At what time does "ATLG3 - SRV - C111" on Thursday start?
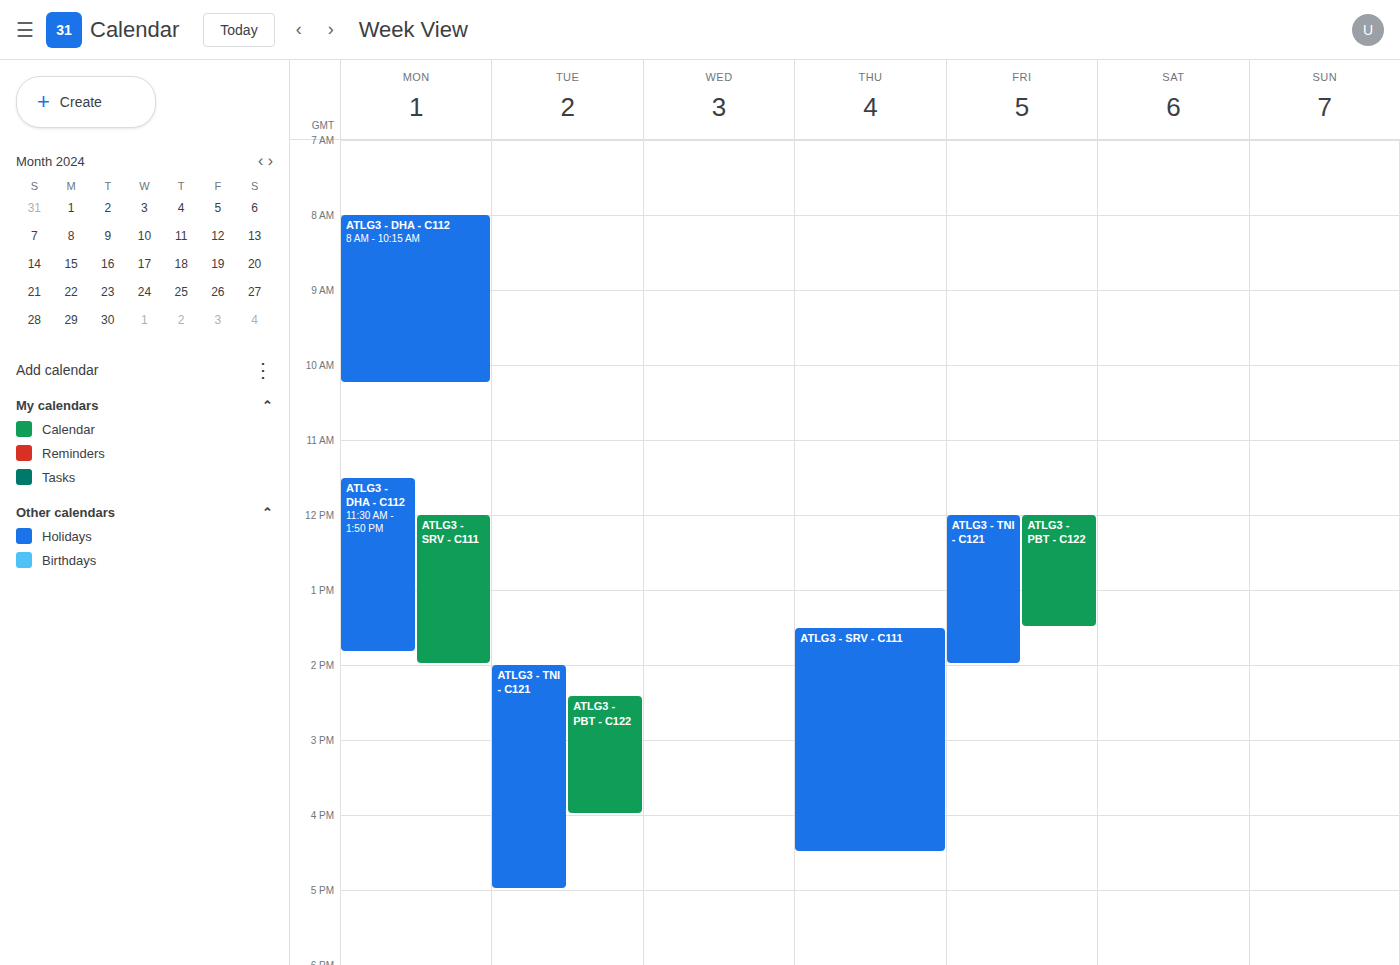
1:30 PM